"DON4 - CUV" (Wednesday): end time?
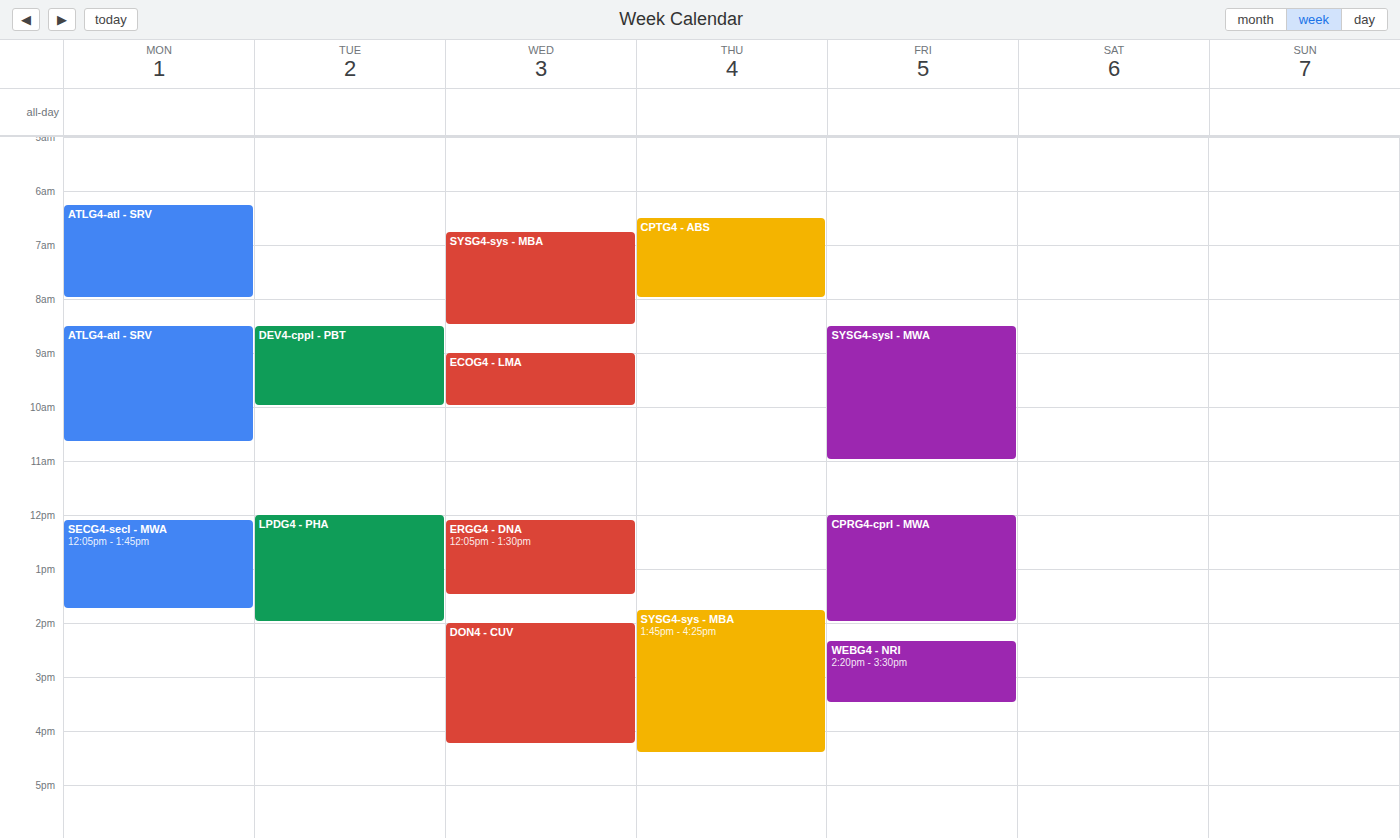
4:15 PM